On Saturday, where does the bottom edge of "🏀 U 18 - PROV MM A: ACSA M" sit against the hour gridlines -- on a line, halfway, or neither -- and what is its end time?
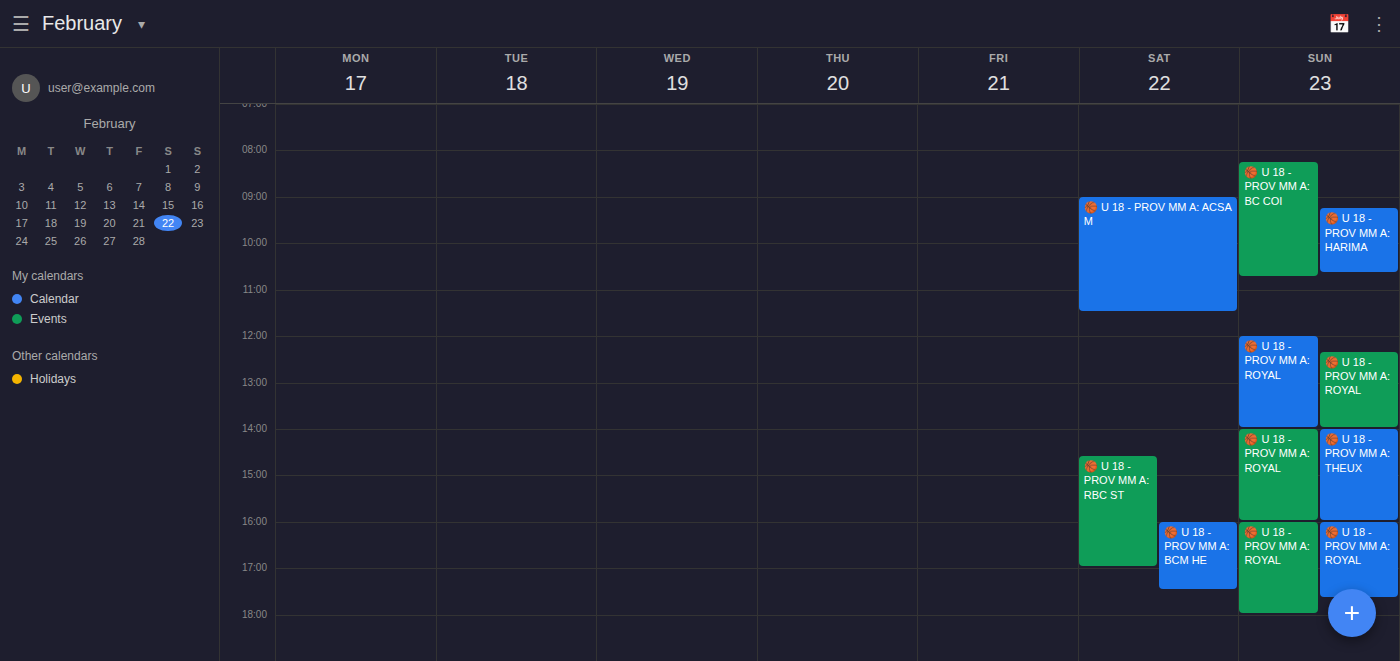
11:30 AM -- halfway between the 11 AM and 12 PM lines.